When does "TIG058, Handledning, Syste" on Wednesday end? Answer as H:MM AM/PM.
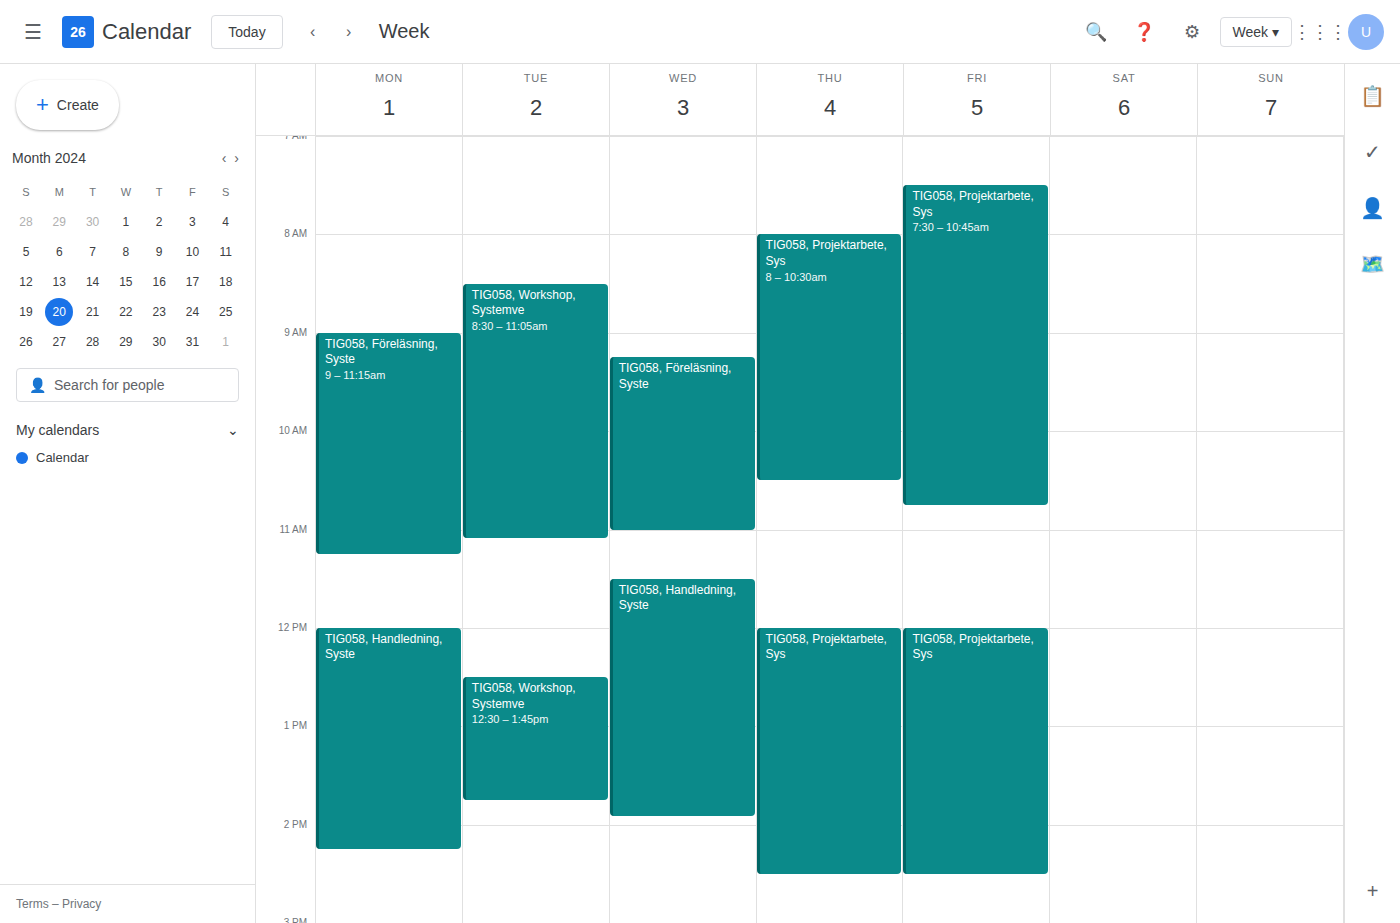
1:55 PM